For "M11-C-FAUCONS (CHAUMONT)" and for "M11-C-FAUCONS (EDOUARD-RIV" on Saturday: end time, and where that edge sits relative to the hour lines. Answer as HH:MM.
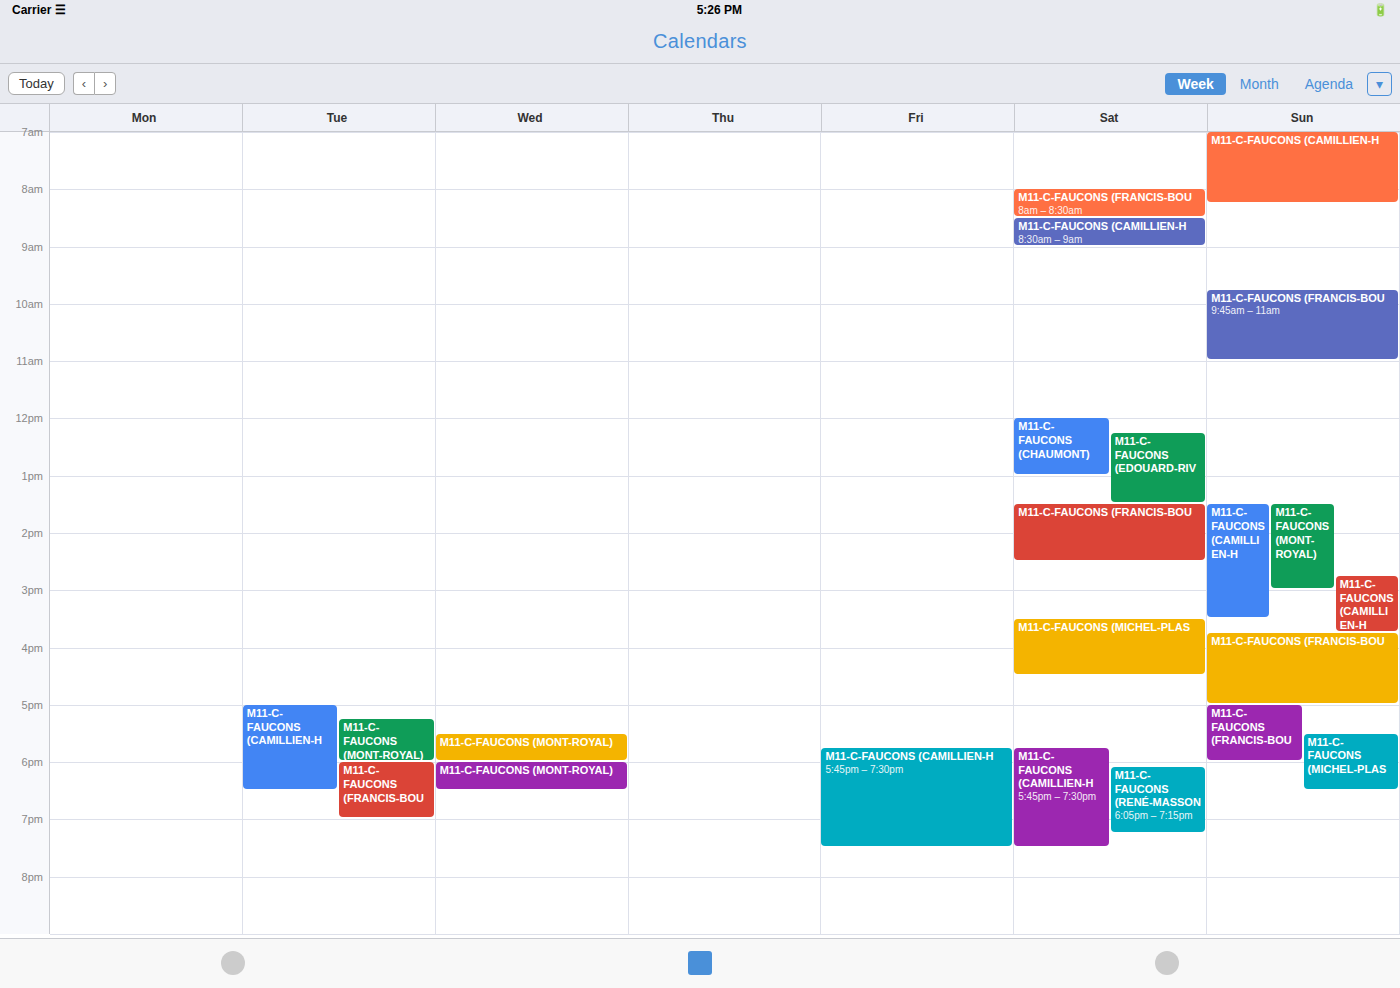
"M11-C-FAUCONS (CHAUMONT)": 13:00, exactly on the 13:00 line. "M11-C-FAUCONS (EDOUARD-RIV": 13:30, halfway between the 13:00 and 14:00 lines.